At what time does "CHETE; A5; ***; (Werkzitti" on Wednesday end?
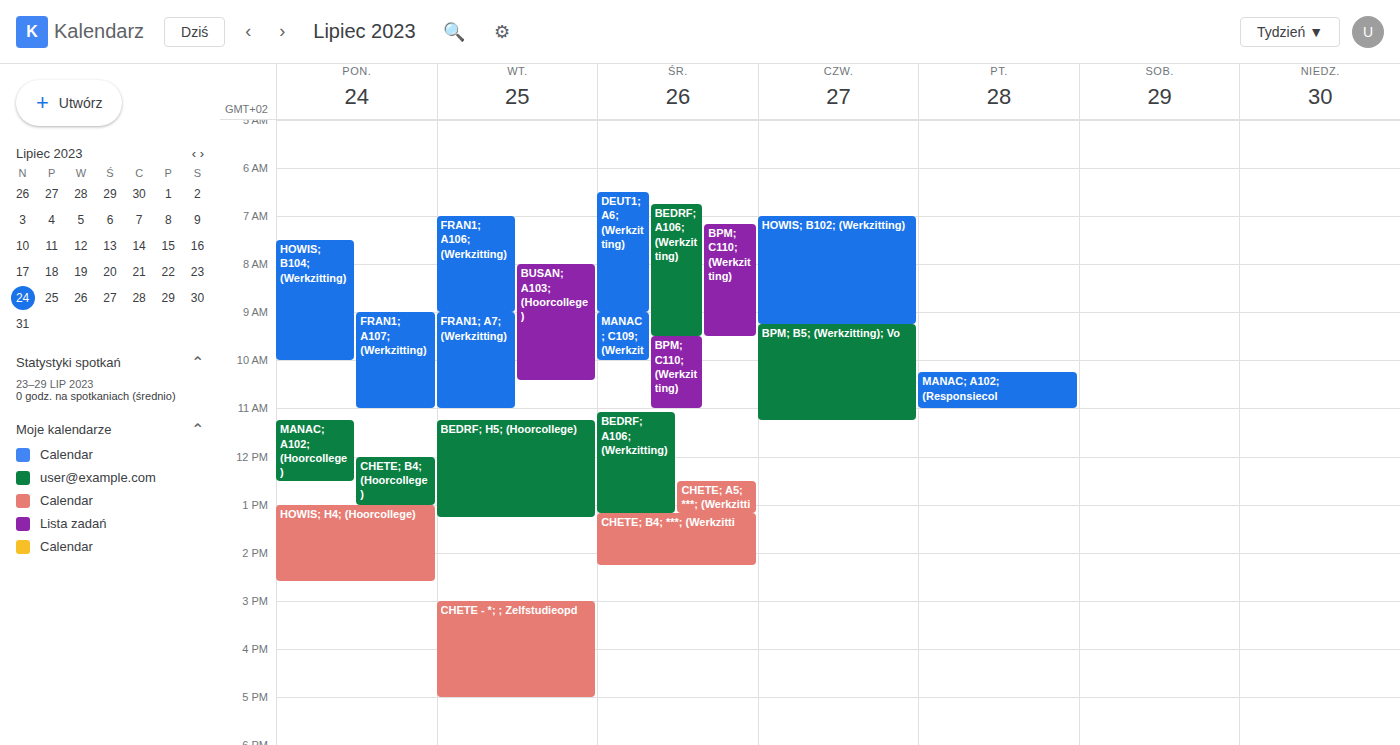
1:10 PM